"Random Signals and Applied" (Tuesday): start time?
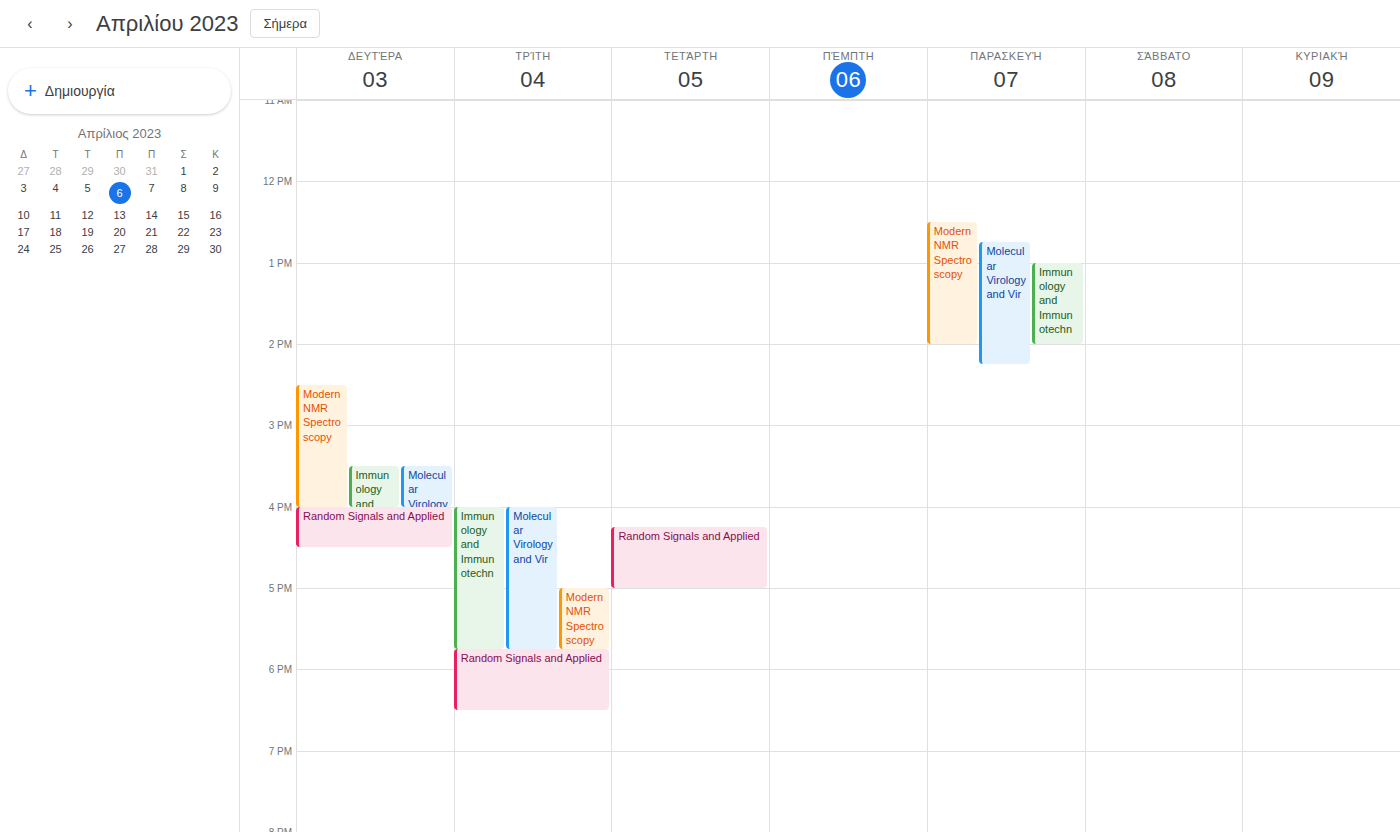
5:45 PM